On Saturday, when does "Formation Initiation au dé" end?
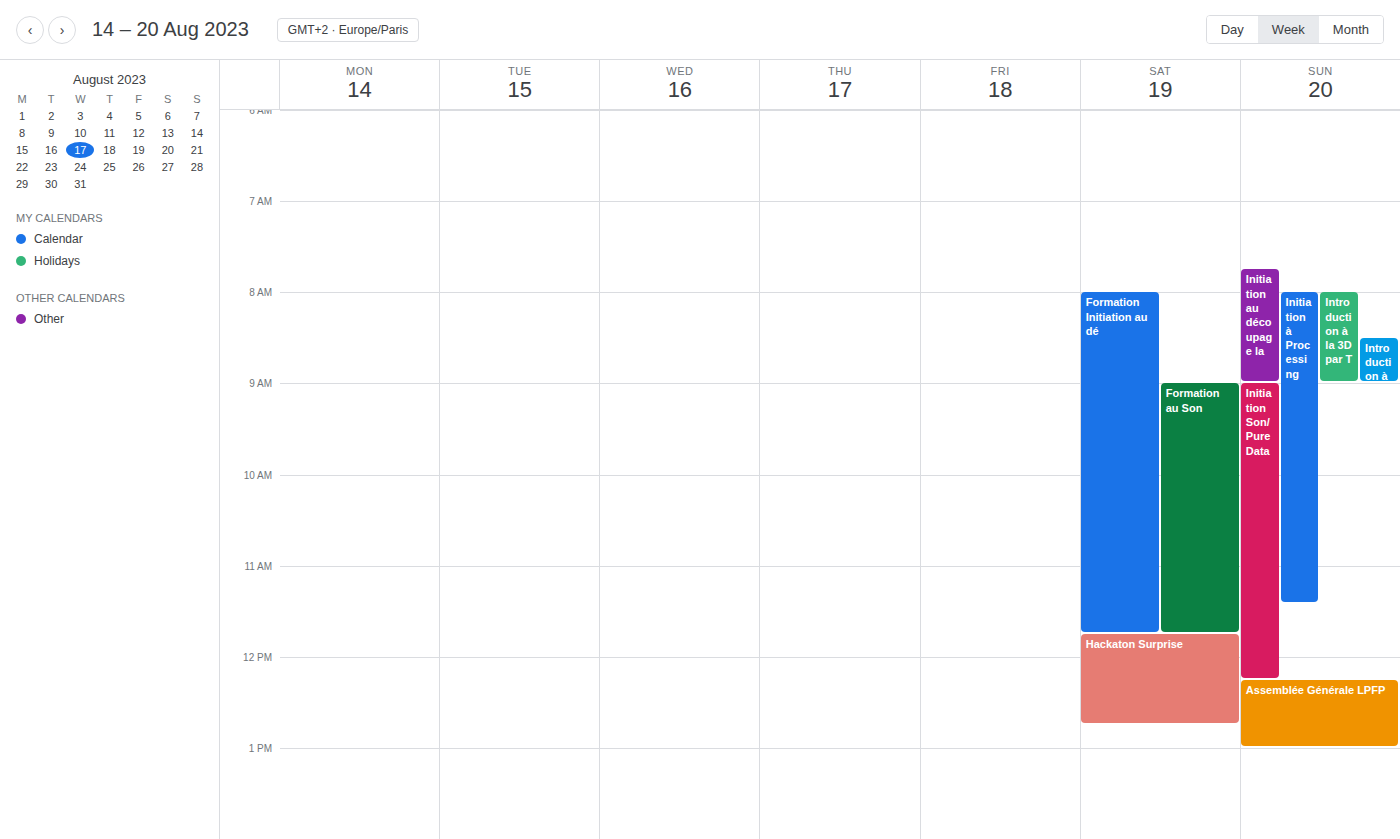
11:45 AM